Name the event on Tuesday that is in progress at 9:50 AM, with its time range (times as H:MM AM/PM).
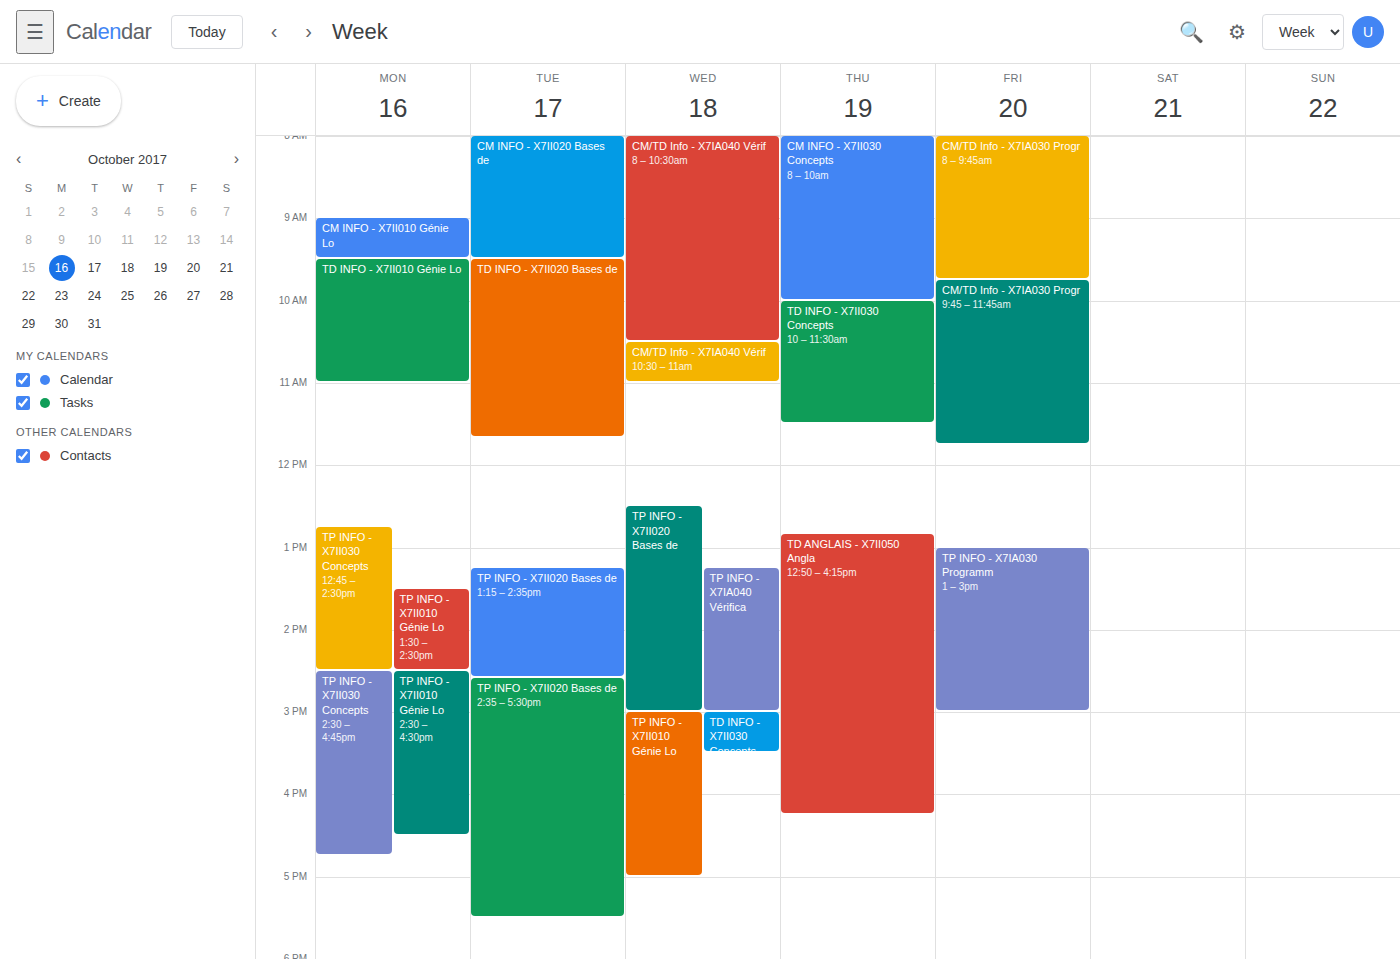
"TD INFO - X7II020 Bases de", 9:30 AM to 11:40 AM